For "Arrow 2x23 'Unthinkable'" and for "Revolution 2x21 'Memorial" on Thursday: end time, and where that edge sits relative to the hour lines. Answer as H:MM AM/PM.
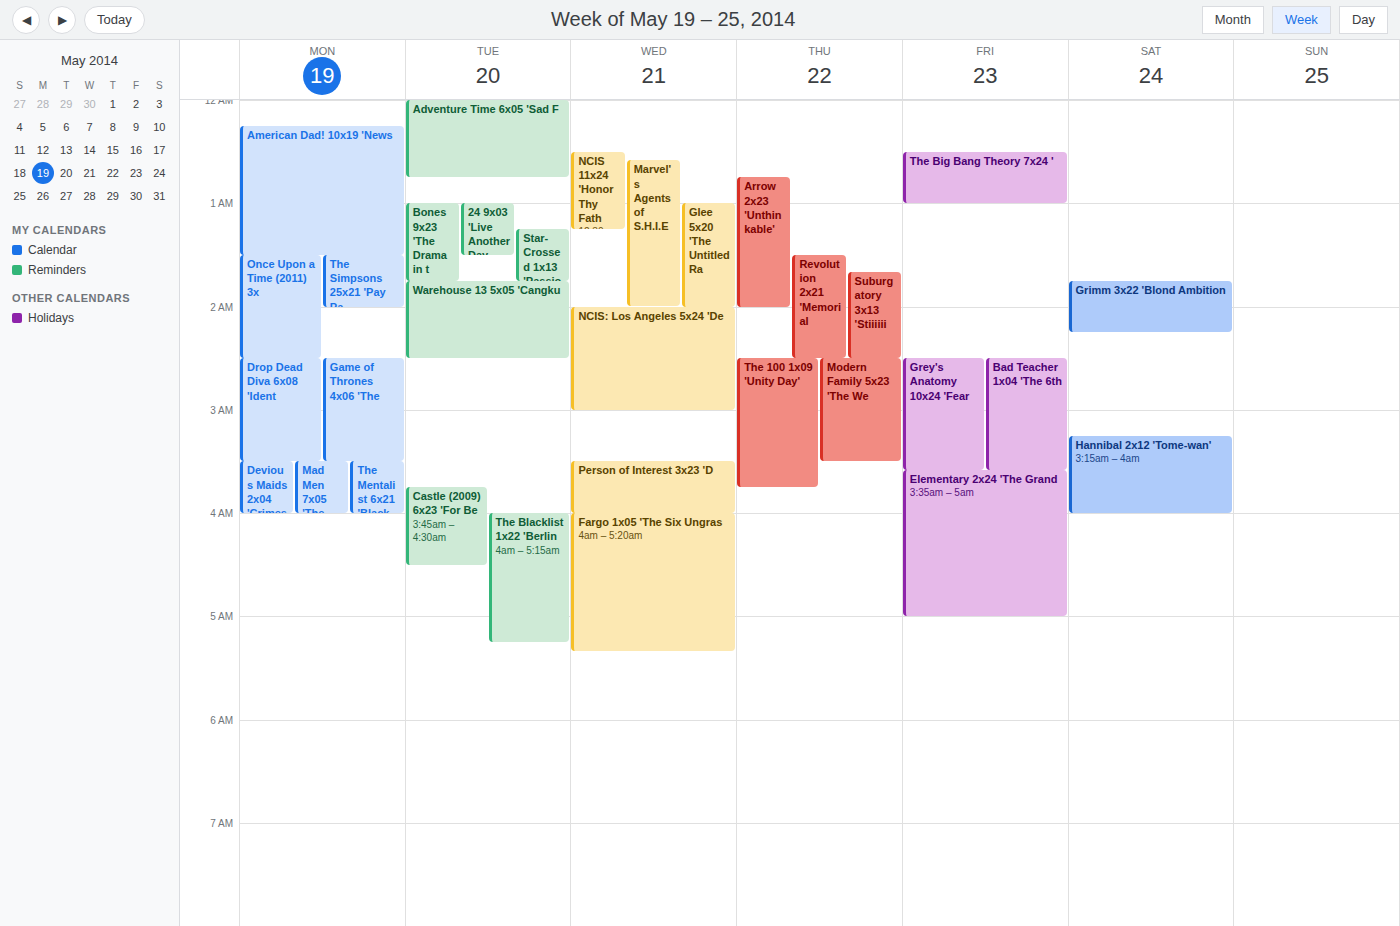
"Arrow 2x23 'Unthinkable'": 2:00 AM, exactly on the 2 AM line. "Revolution 2x21 'Memorial": 2:30 AM, halfway between the 2 AM and 3 AM lines.